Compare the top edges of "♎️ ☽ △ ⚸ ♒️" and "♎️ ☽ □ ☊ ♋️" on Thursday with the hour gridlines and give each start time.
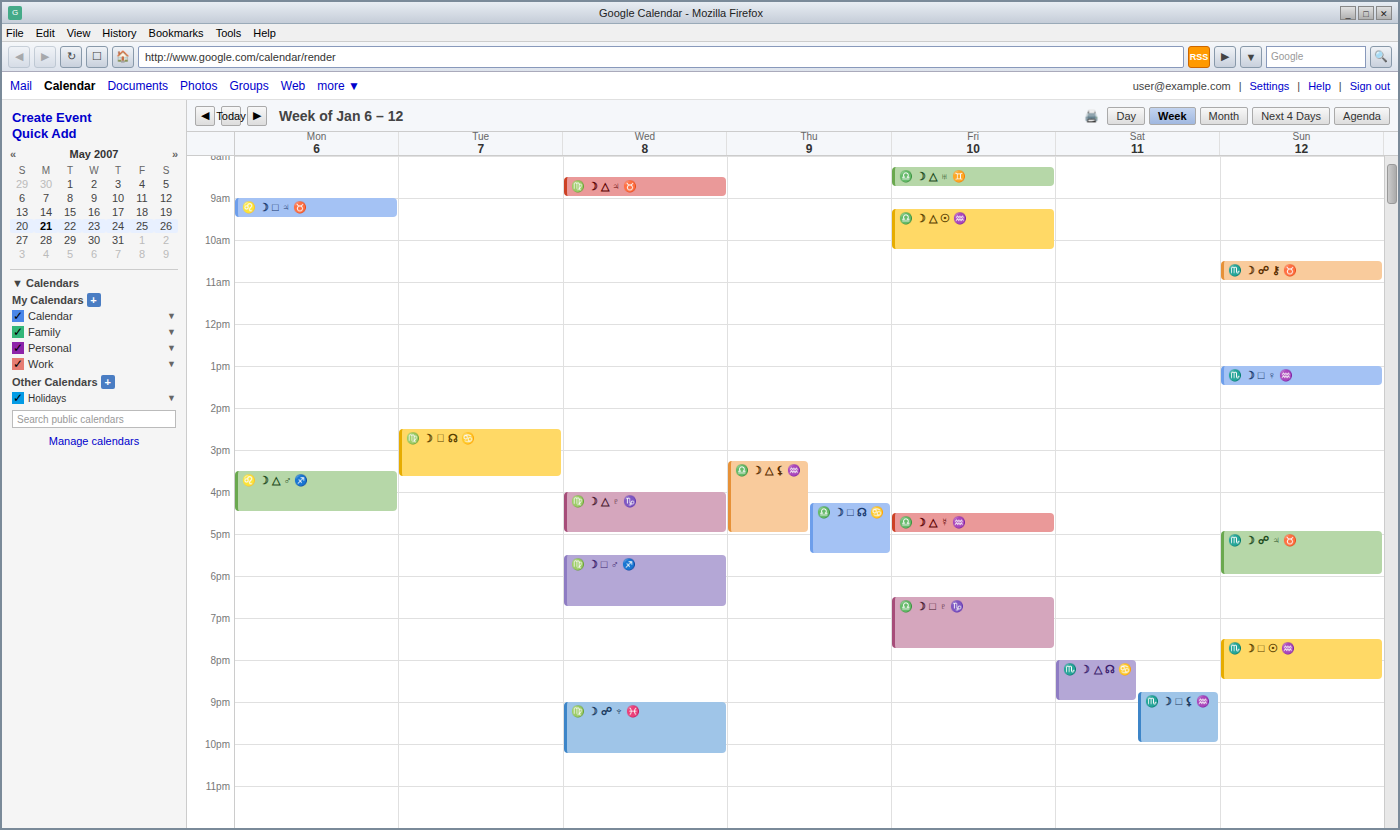
"♎️ ☽ △ ⚸ ♒️": 3:15 PM, neither: a quarter of the way from the 3 PM line to the 4 PM line. "♎️ ☽ □ ☊ ♋️": 4:15 PM, neither: a quarter of the way from the 4 PM line to the 5 PM line.